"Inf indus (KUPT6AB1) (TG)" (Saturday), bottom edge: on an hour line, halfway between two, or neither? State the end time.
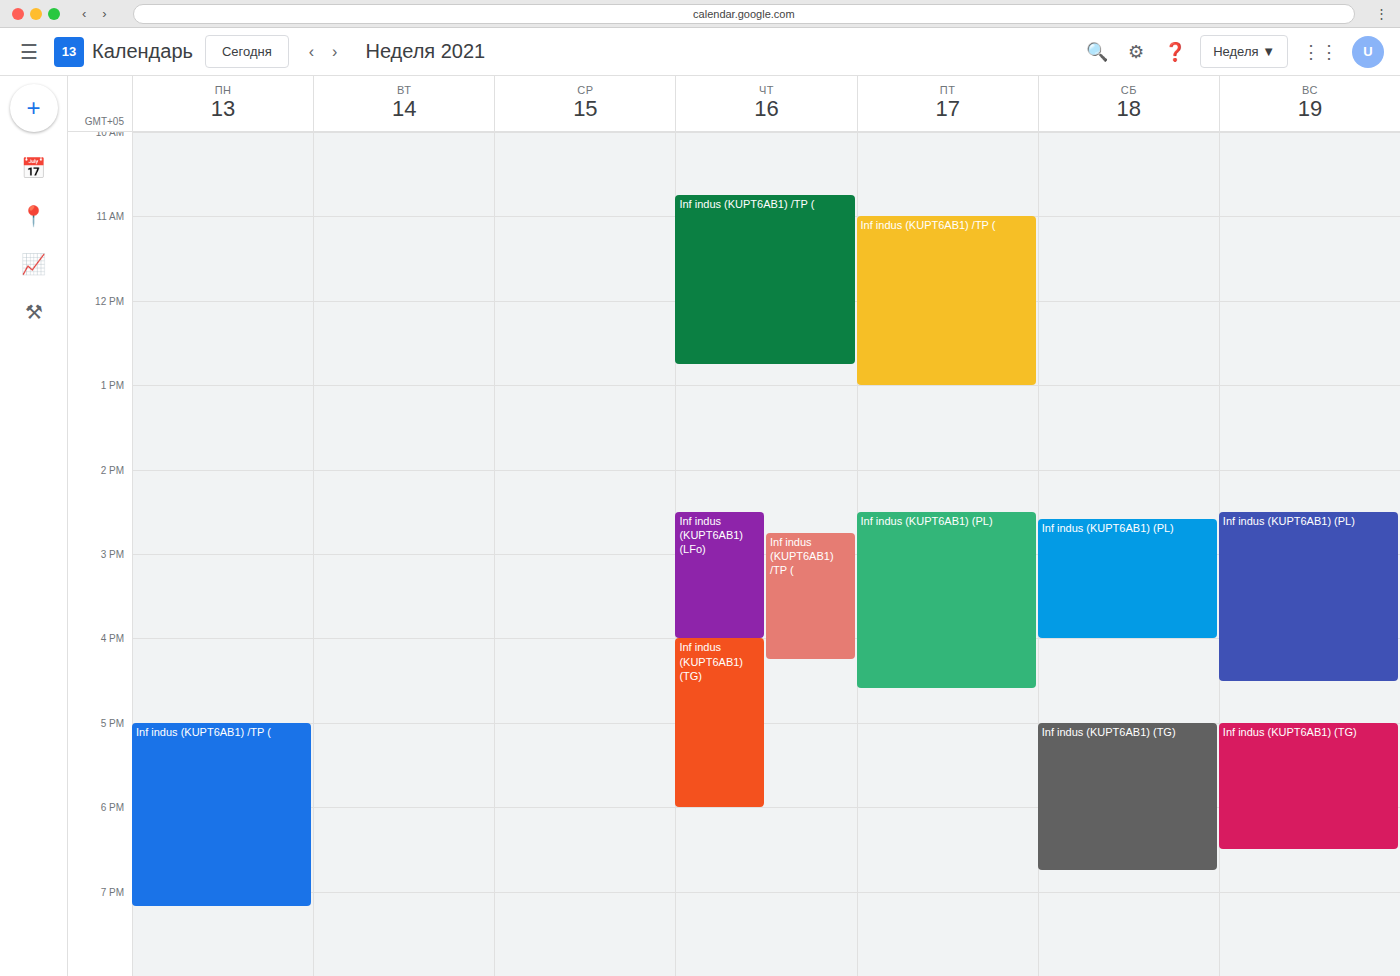
6:45 PM -- neither: three quarters of the way from the 6 PM line to the 7 PM line.